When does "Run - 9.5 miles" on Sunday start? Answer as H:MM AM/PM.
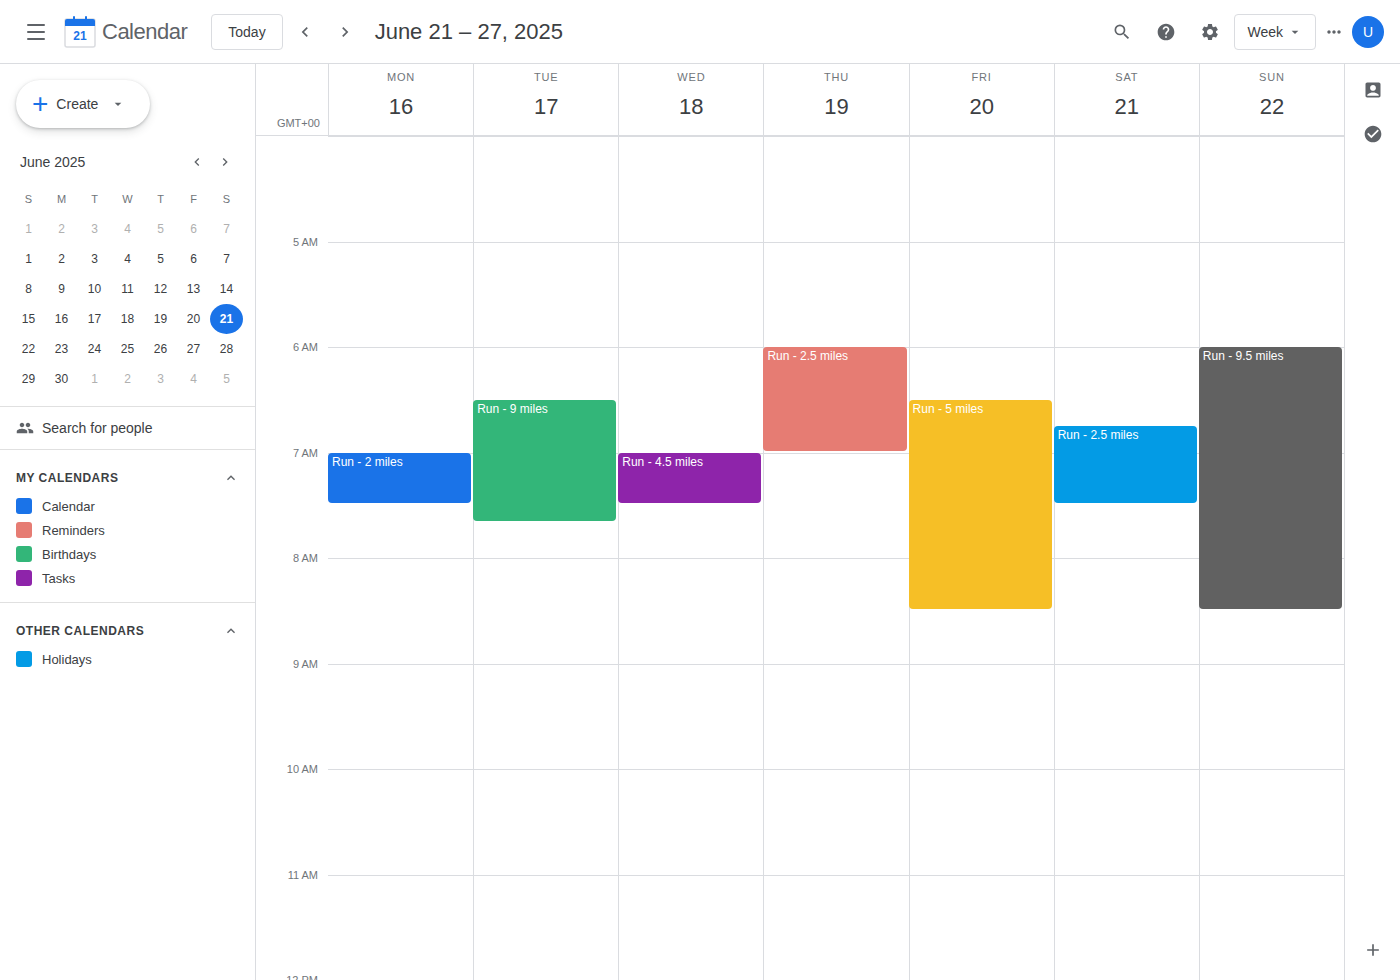
6:00 AM